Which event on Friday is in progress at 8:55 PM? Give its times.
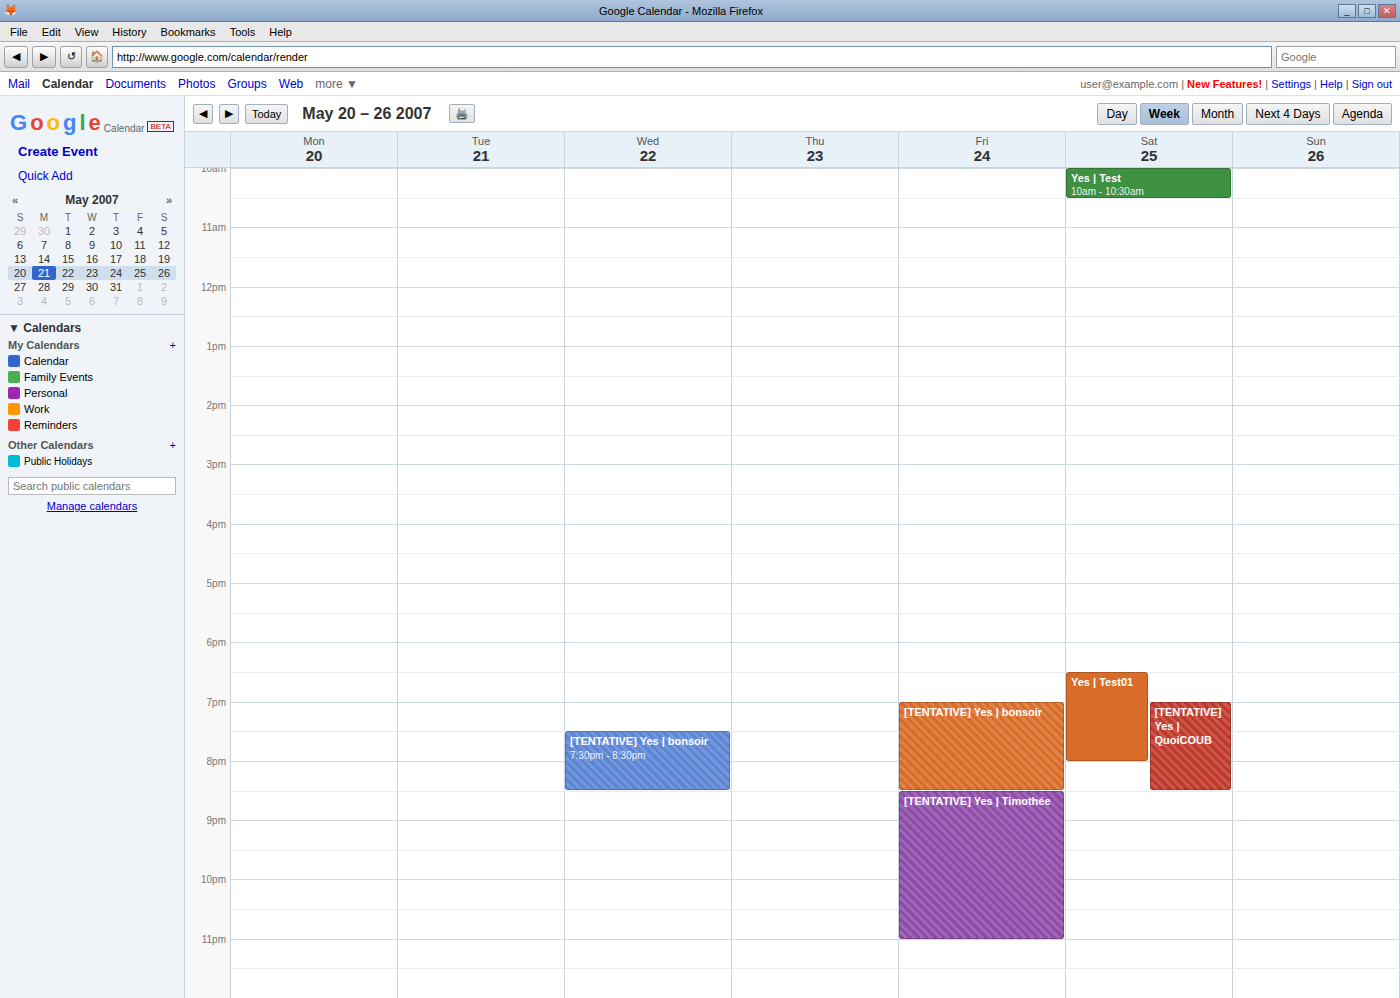
"[TENTATIVE] Yes | Timothée", 8:30 PM to 11:00 PM